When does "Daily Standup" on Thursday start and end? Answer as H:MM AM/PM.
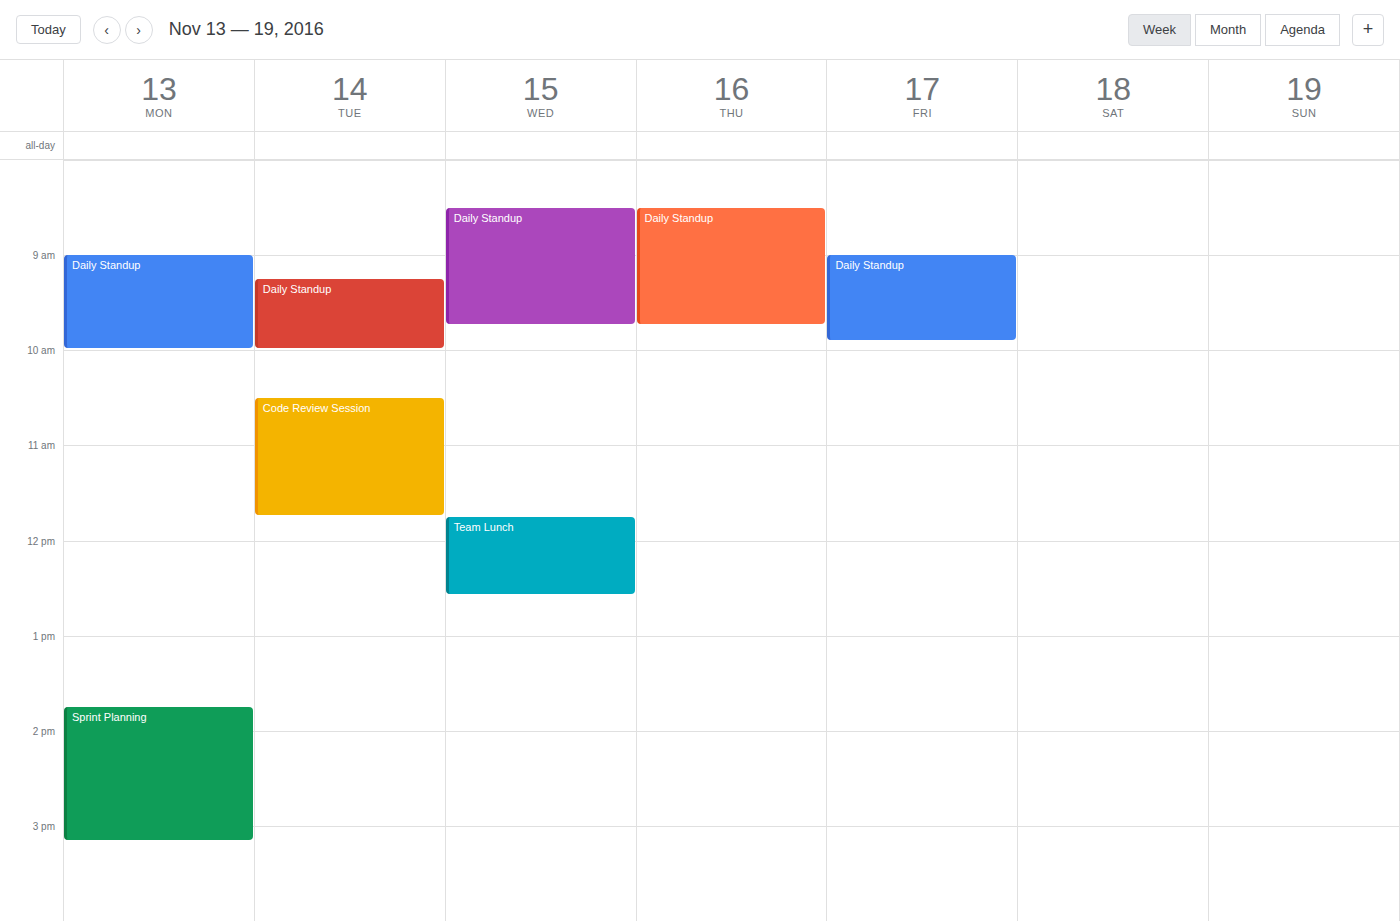
8:30 AM to 9:45 AM